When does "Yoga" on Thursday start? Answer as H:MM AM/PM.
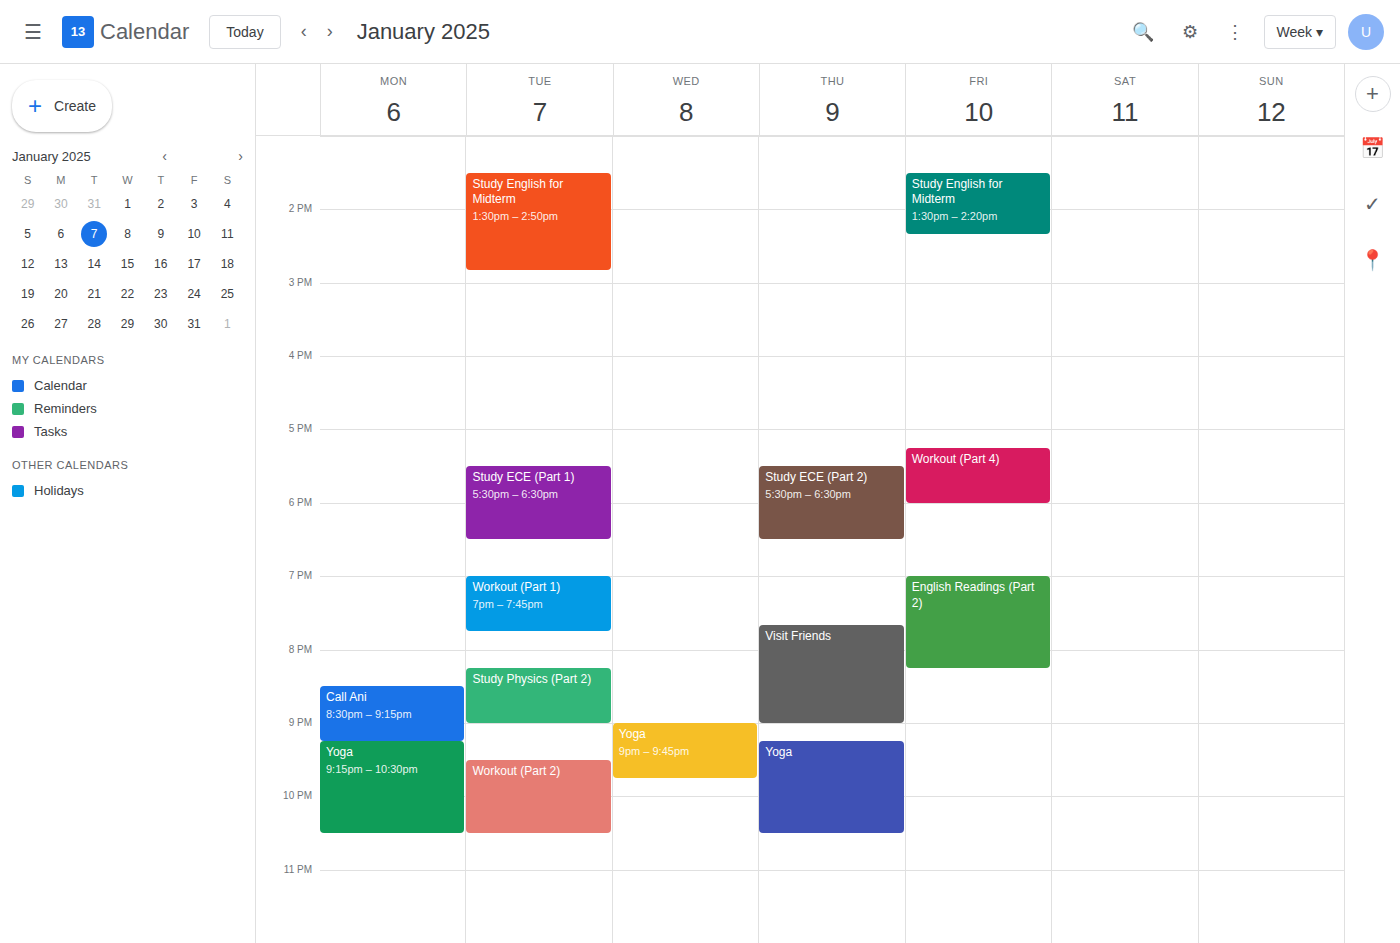
9:15 PM